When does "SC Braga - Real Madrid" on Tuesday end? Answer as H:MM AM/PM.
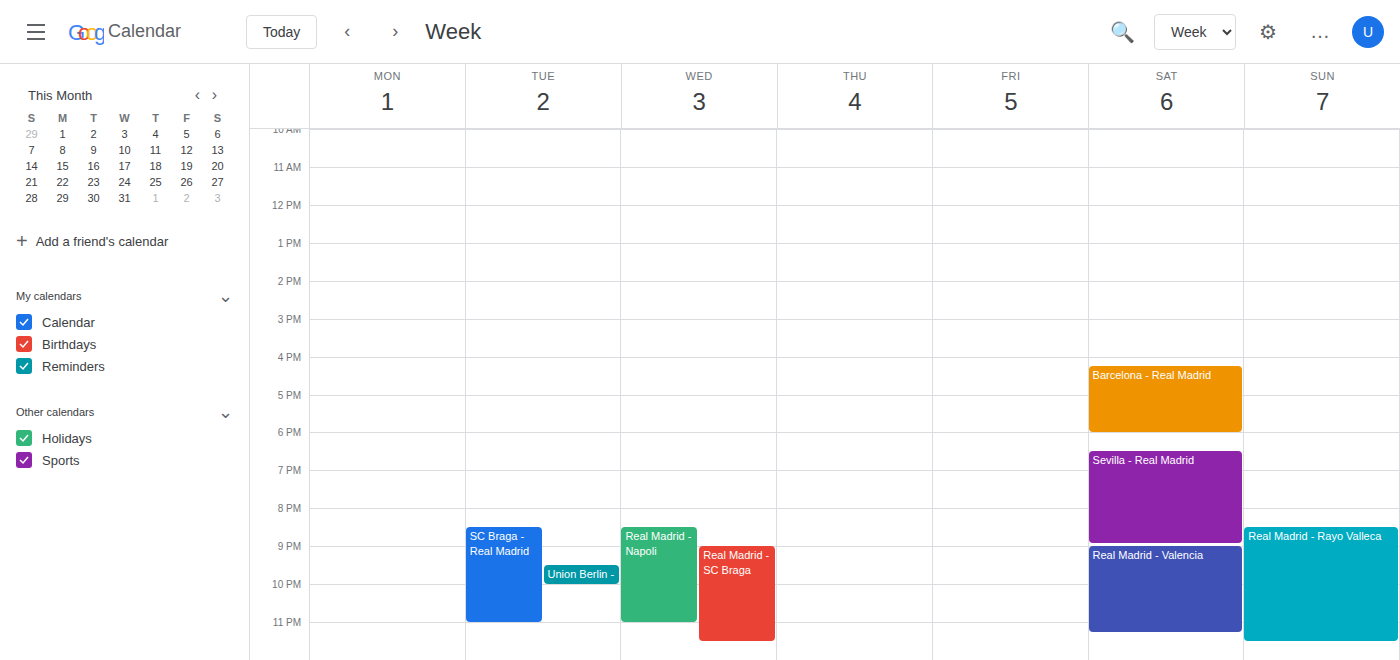
11:00 PM